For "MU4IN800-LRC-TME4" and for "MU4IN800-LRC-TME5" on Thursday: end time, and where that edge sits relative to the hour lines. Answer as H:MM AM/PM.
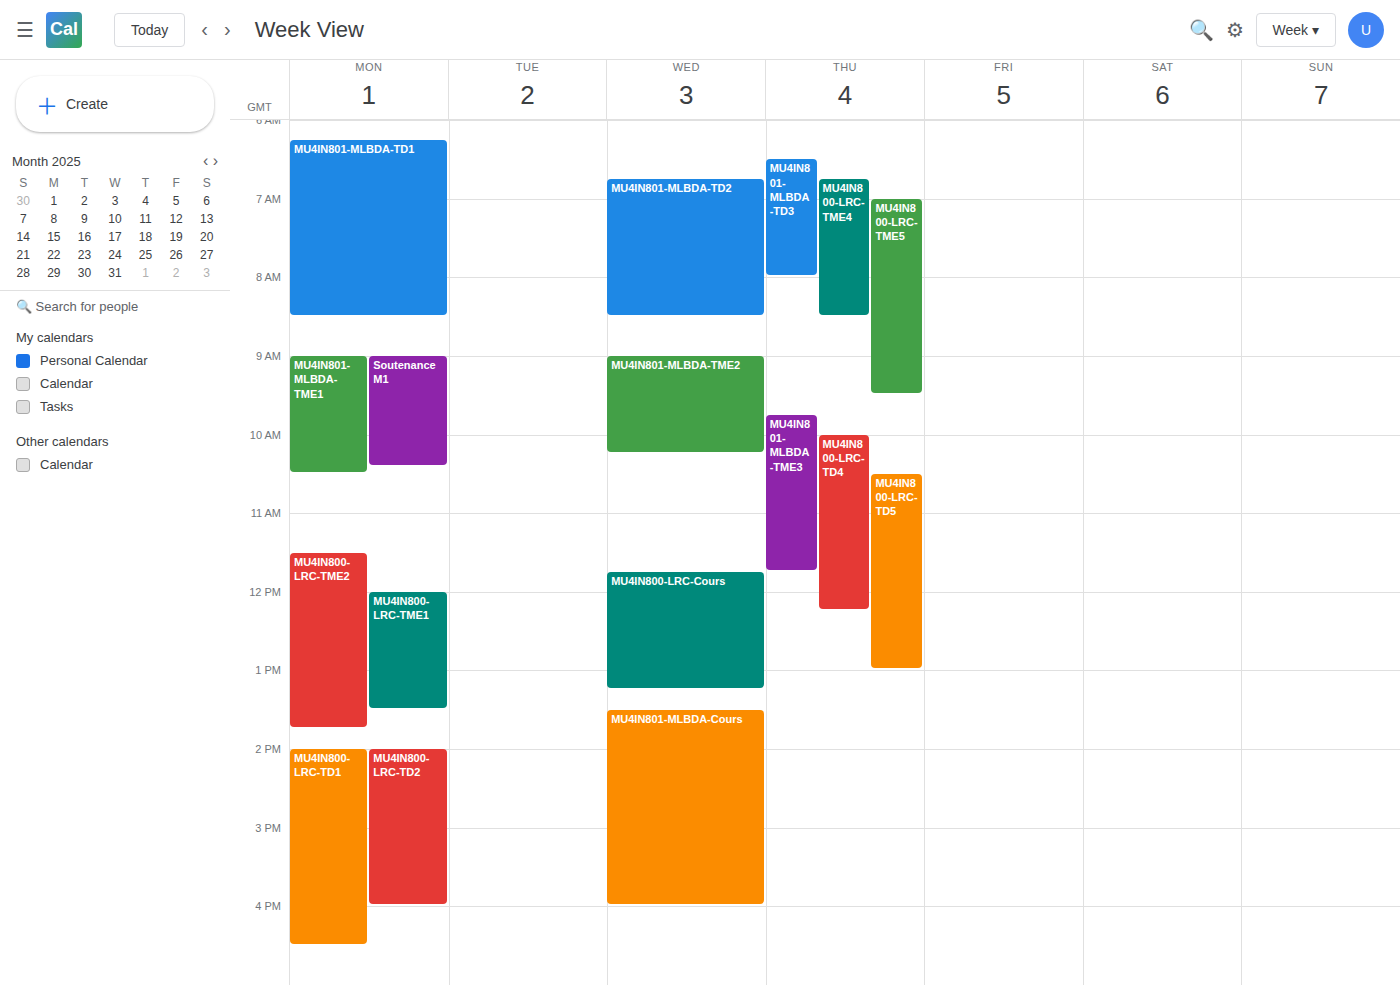
"MU4IN800-LRC-TME4": 8:30 AM, halfway between the 8 AM and 9 AM lines. "MU4IN800-LRC-TME5": 9:30 AM, halfway between the 9 AM and 10 AM lines.